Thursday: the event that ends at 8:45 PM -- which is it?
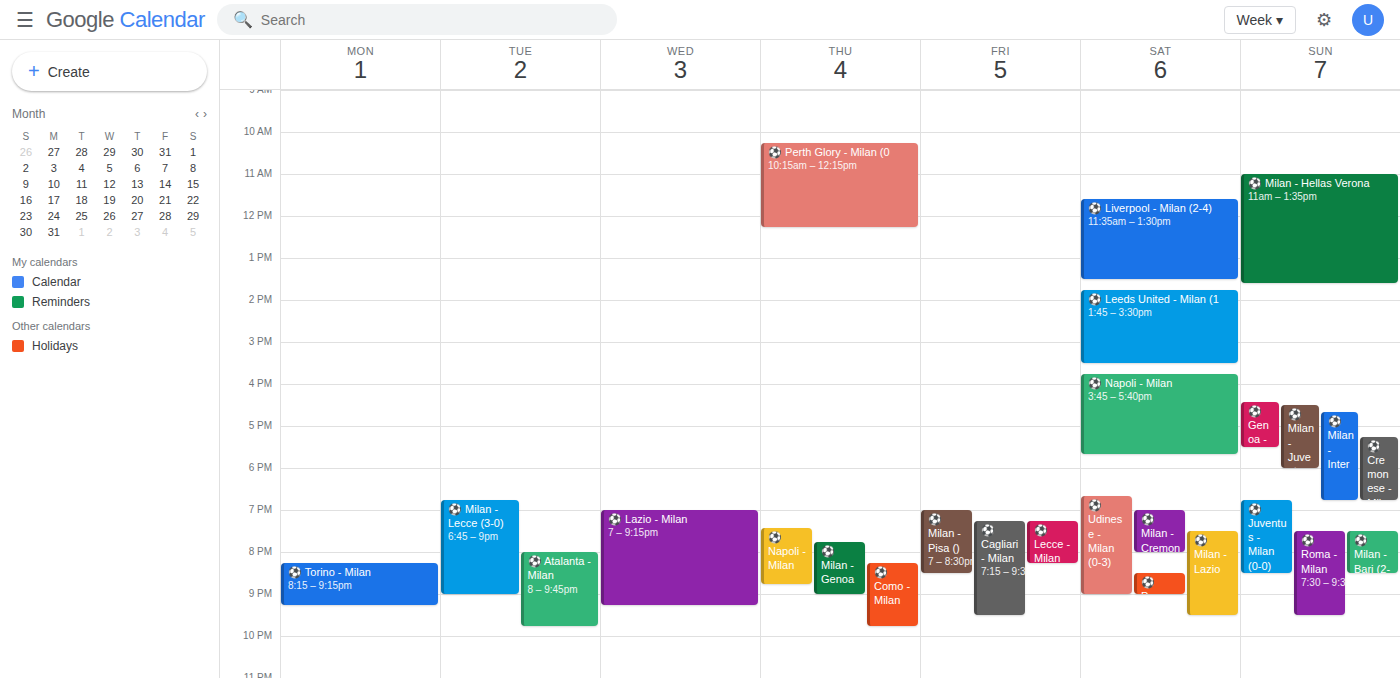
"⚽️ Napoli - Milan"